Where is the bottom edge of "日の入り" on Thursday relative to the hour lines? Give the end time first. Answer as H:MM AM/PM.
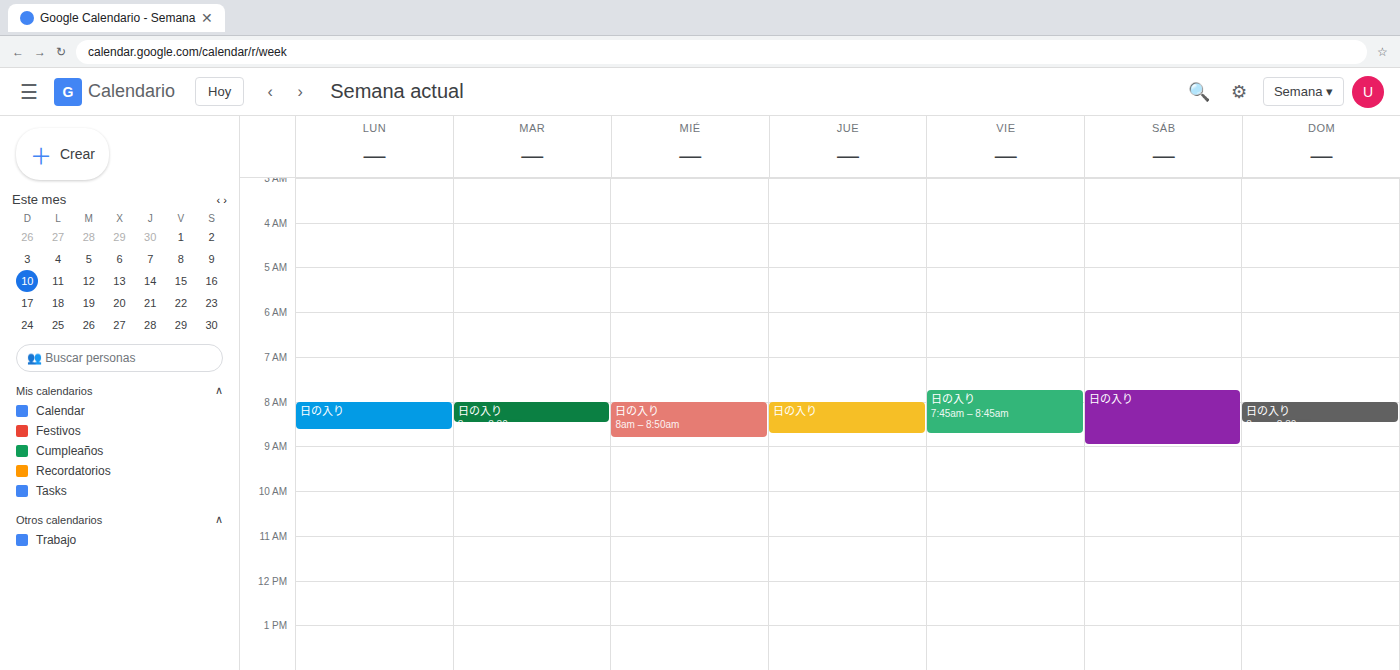
8:45 AM -- neither: three quarters of the way from the 8 AM line to the 9 AM line.